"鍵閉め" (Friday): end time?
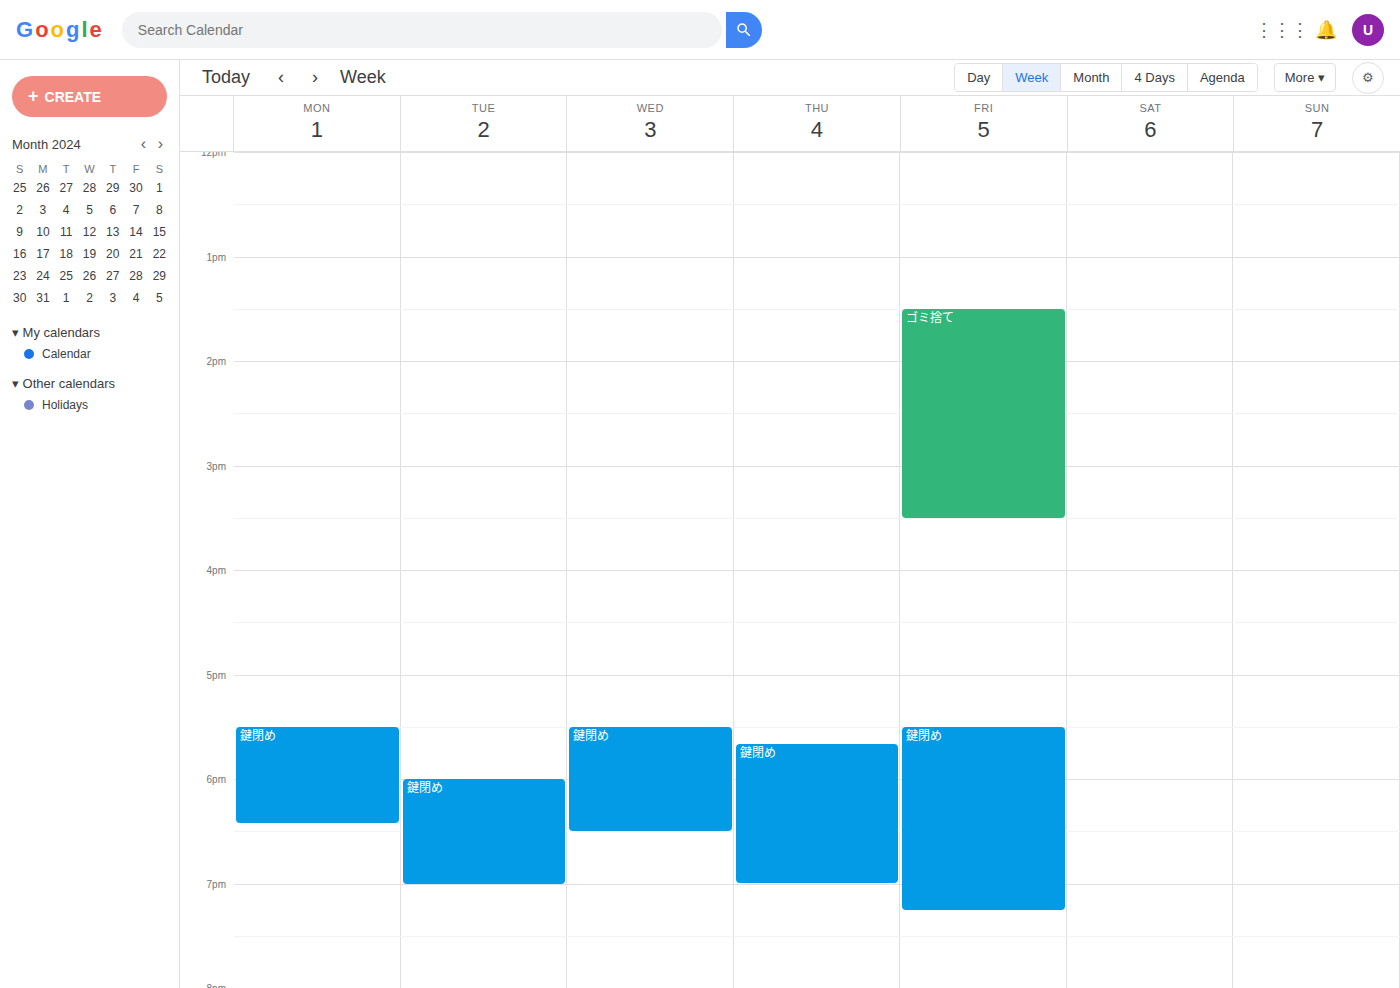
7:15 PM